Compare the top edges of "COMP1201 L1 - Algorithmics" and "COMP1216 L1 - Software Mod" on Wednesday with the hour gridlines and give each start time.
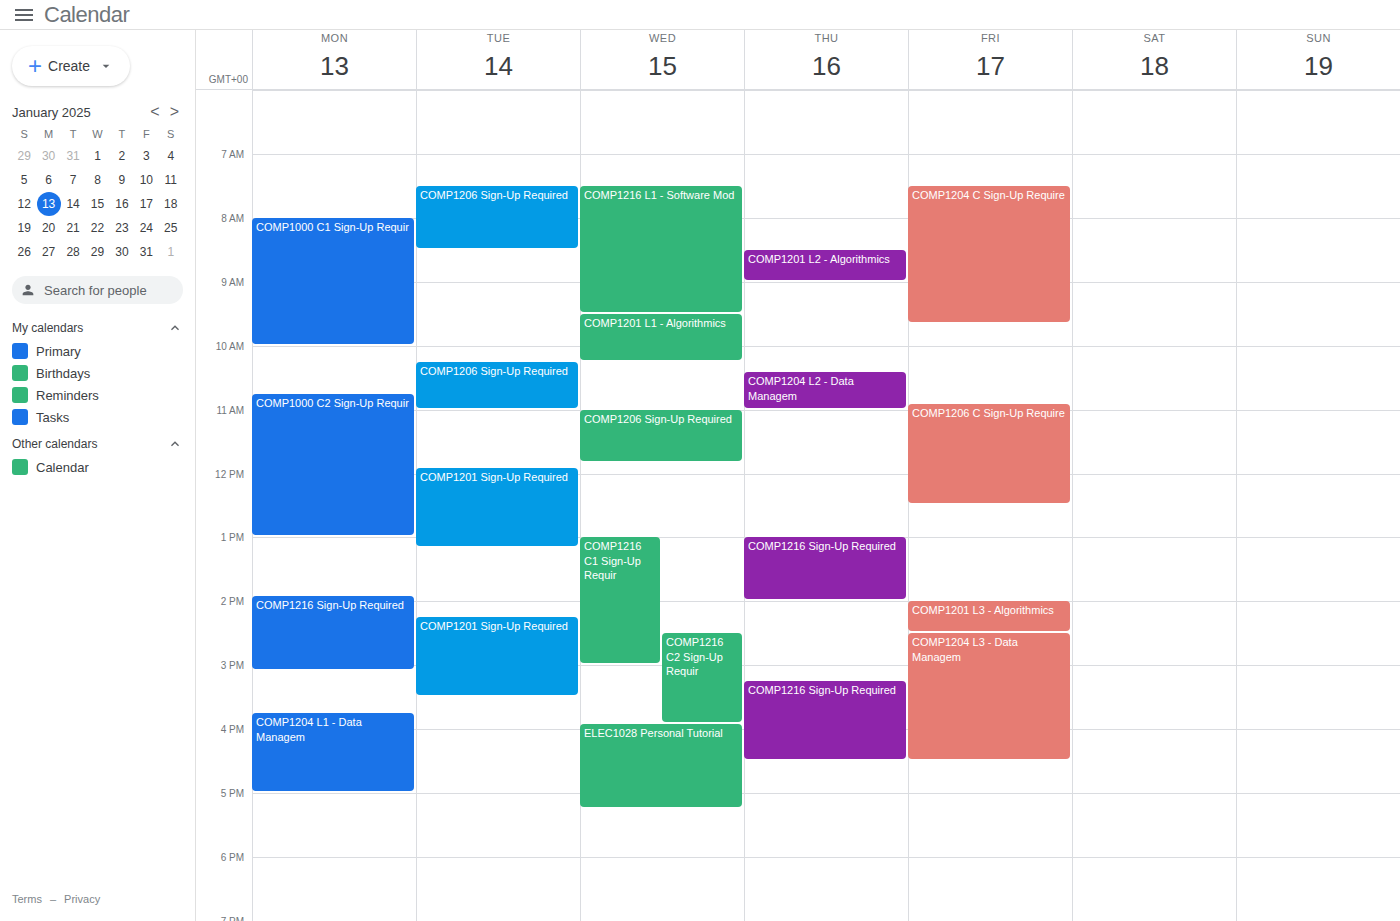
"COMP1201 L1 - Algorithmics": 9:30 AM, halfway between the 9 AM and 10 AM lines. "COMP1216 L1 - Software Mod": 7:30 AM, halfway between the 7 AM and 8 AM lines.